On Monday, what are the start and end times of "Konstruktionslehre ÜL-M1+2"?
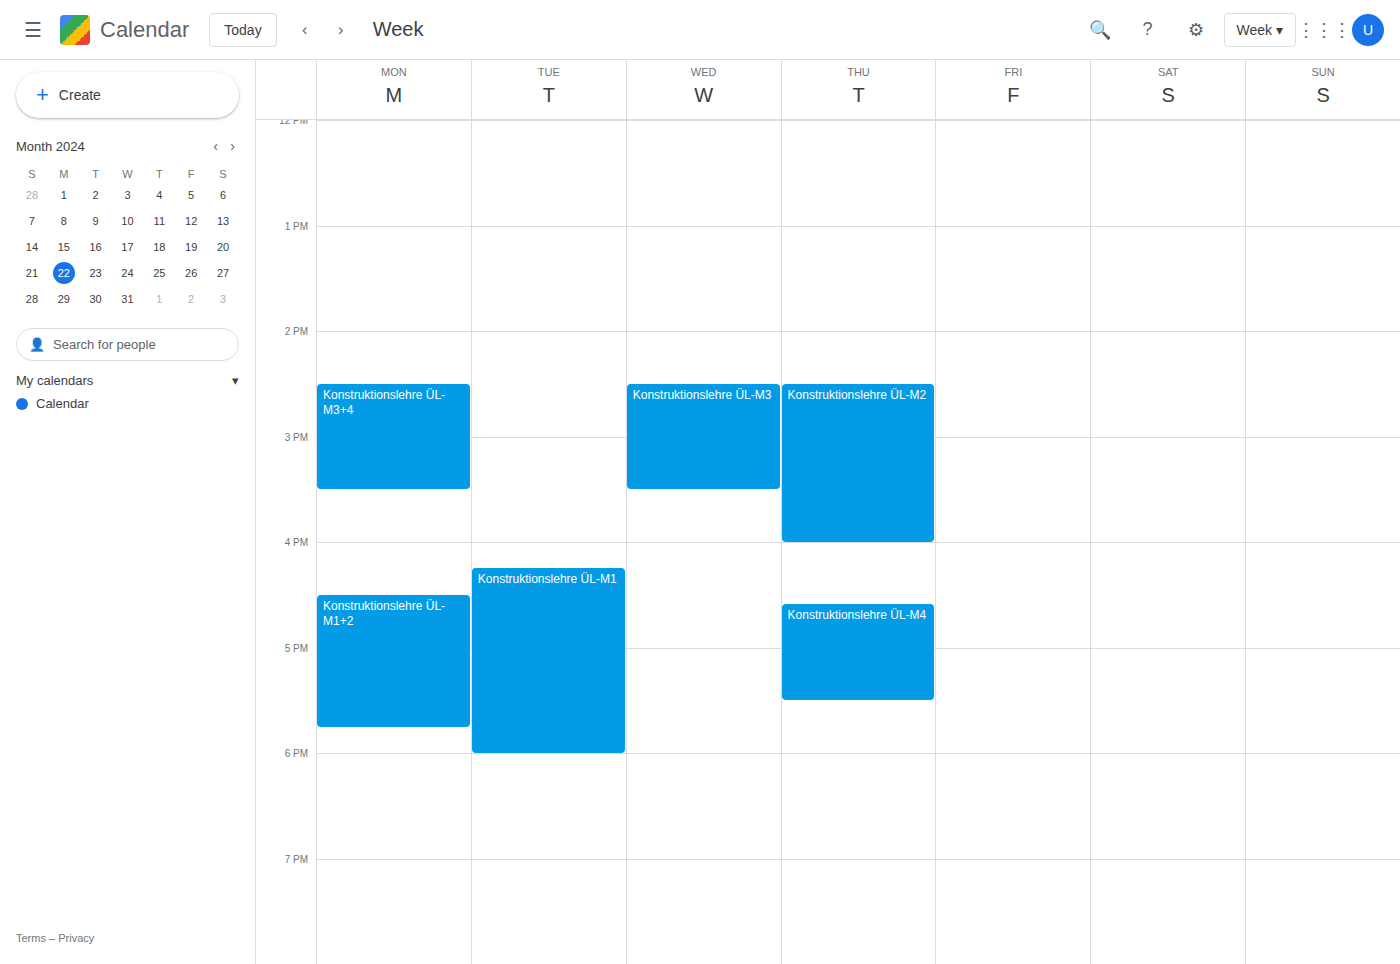
4:30 PM to 5:45 PM